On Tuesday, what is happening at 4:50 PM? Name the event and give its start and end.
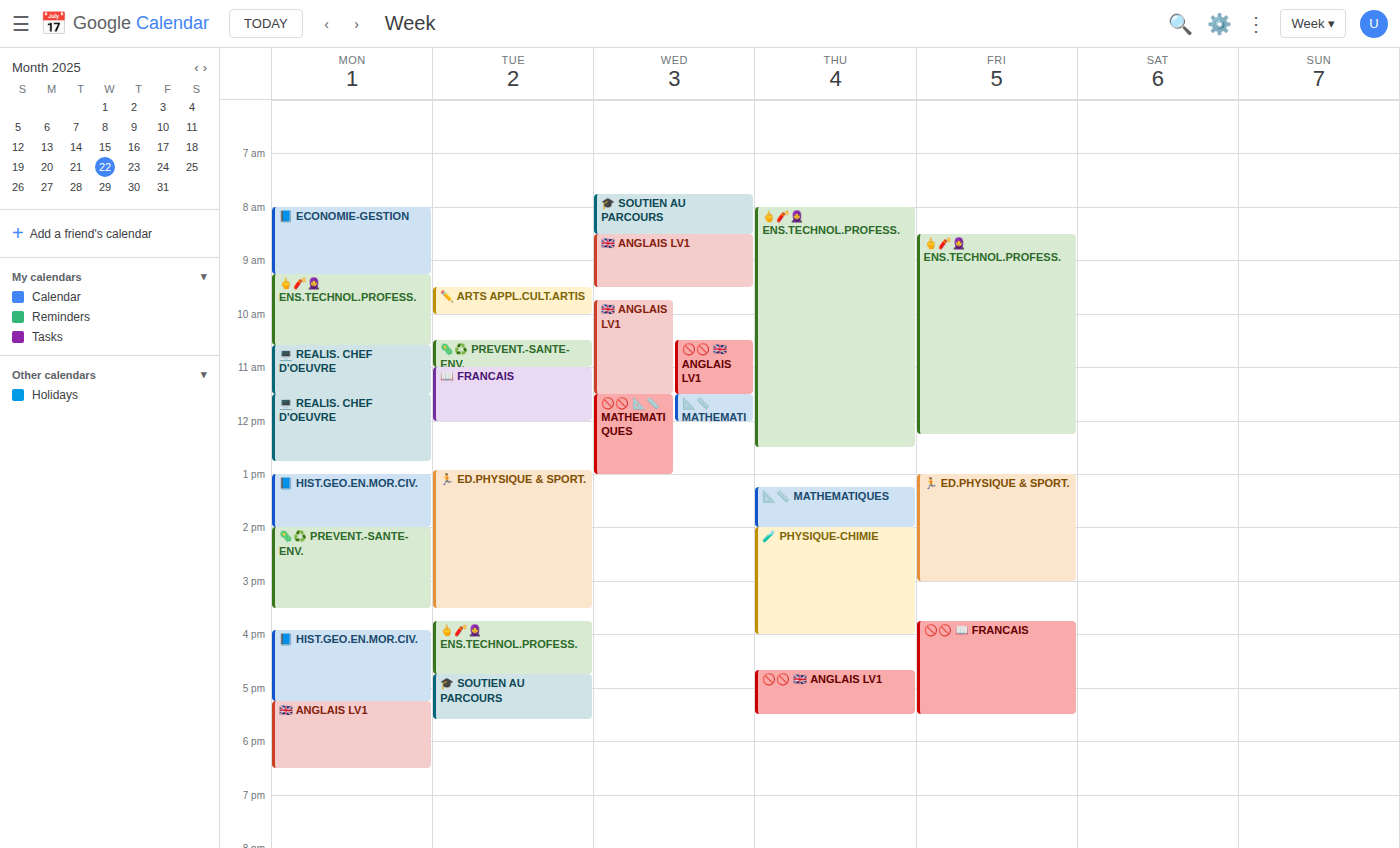
"🎓 SOUTIEN AU PARCOURS", 4:45 PM to 5:35 PM